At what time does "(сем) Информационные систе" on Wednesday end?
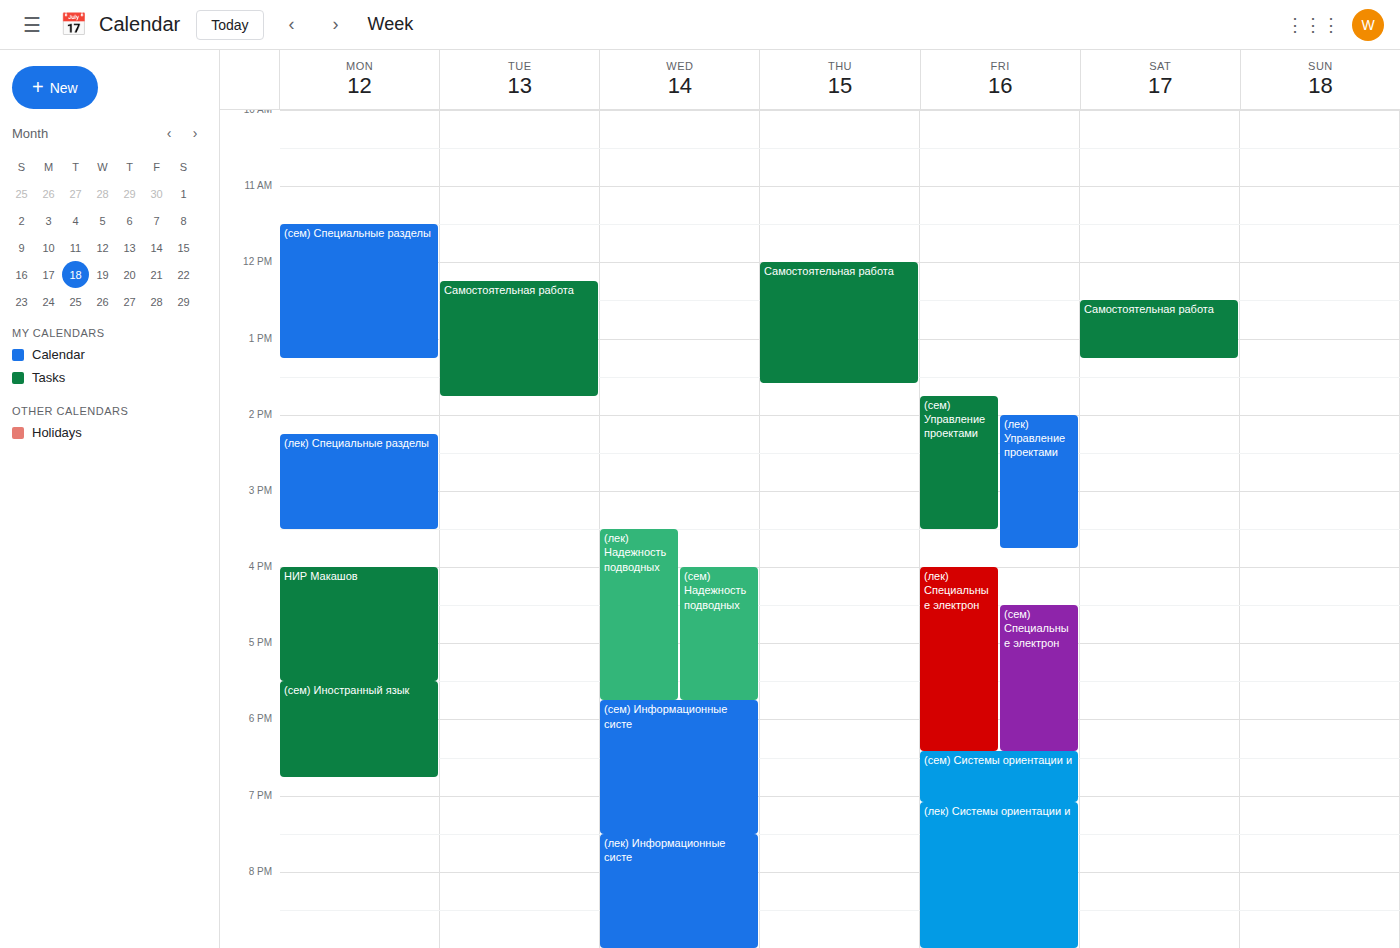
7:30 PM